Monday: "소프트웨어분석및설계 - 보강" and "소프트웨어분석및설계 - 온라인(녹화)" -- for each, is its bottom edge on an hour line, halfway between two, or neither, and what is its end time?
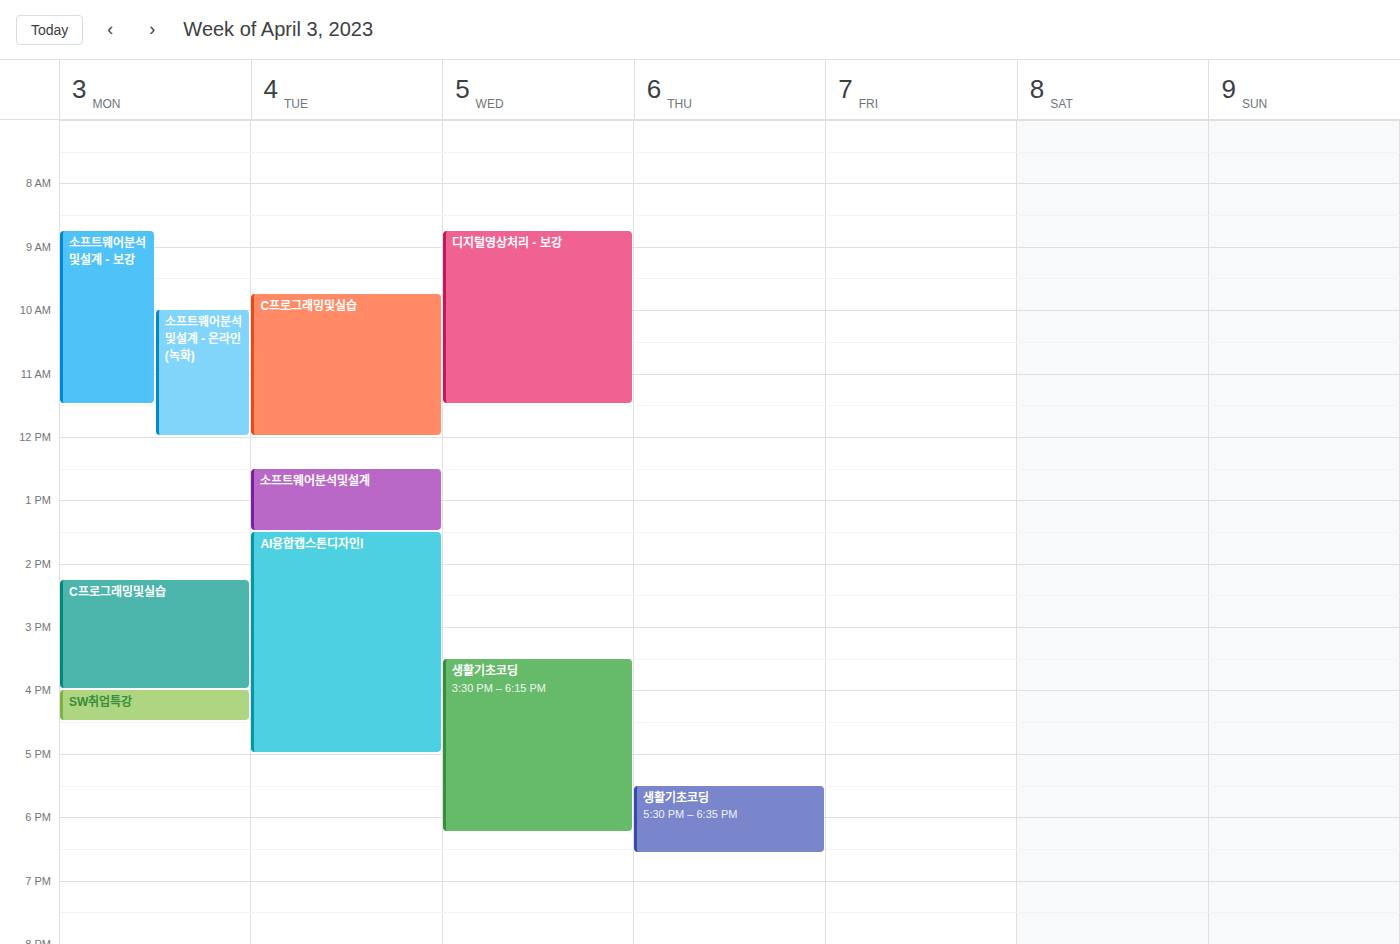
"소프트웨어분석및설계 - 보강": 11:30 AM, halfway between the 11 AM and 12 PM lines. "소프트웨어분석및설계 - 온라인(녹화)": 12:00 PM, exactly on the 12 PM line.